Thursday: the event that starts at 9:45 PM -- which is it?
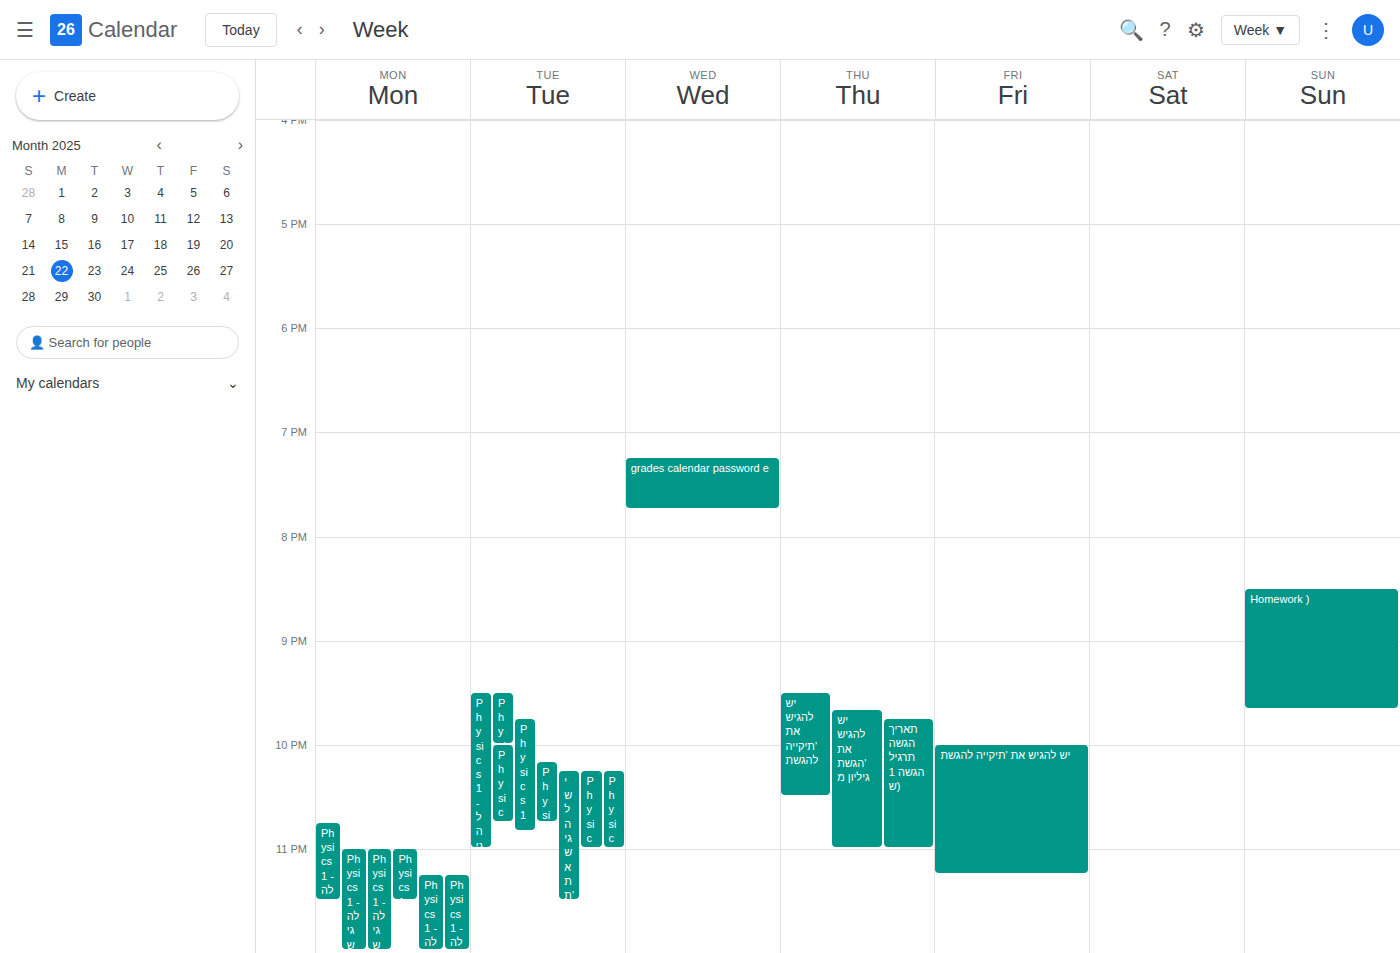
"תאריך הגשה תרגיל הגשה 1 (ש"